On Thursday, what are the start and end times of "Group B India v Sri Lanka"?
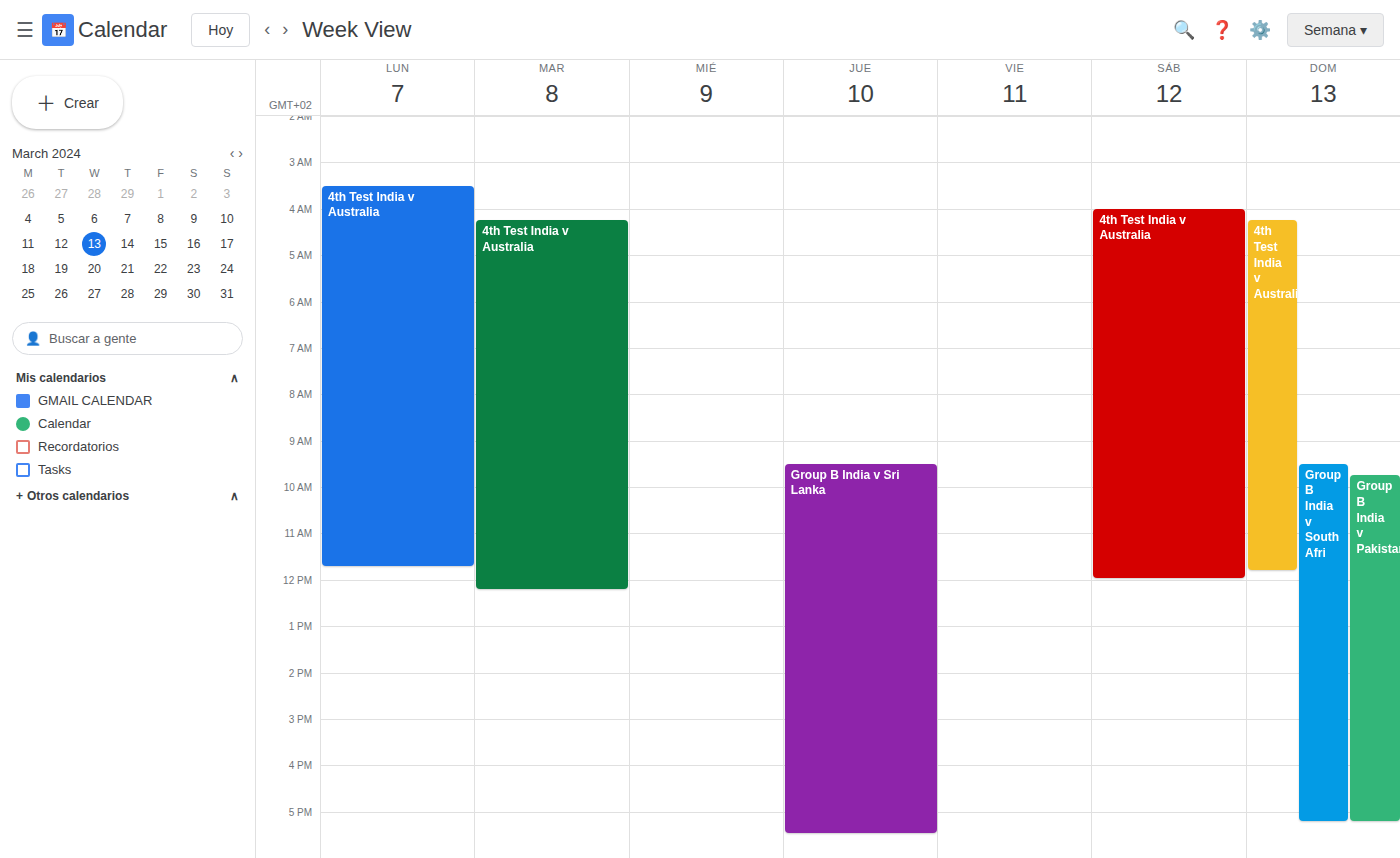
9:30 AM to 5:30 PM